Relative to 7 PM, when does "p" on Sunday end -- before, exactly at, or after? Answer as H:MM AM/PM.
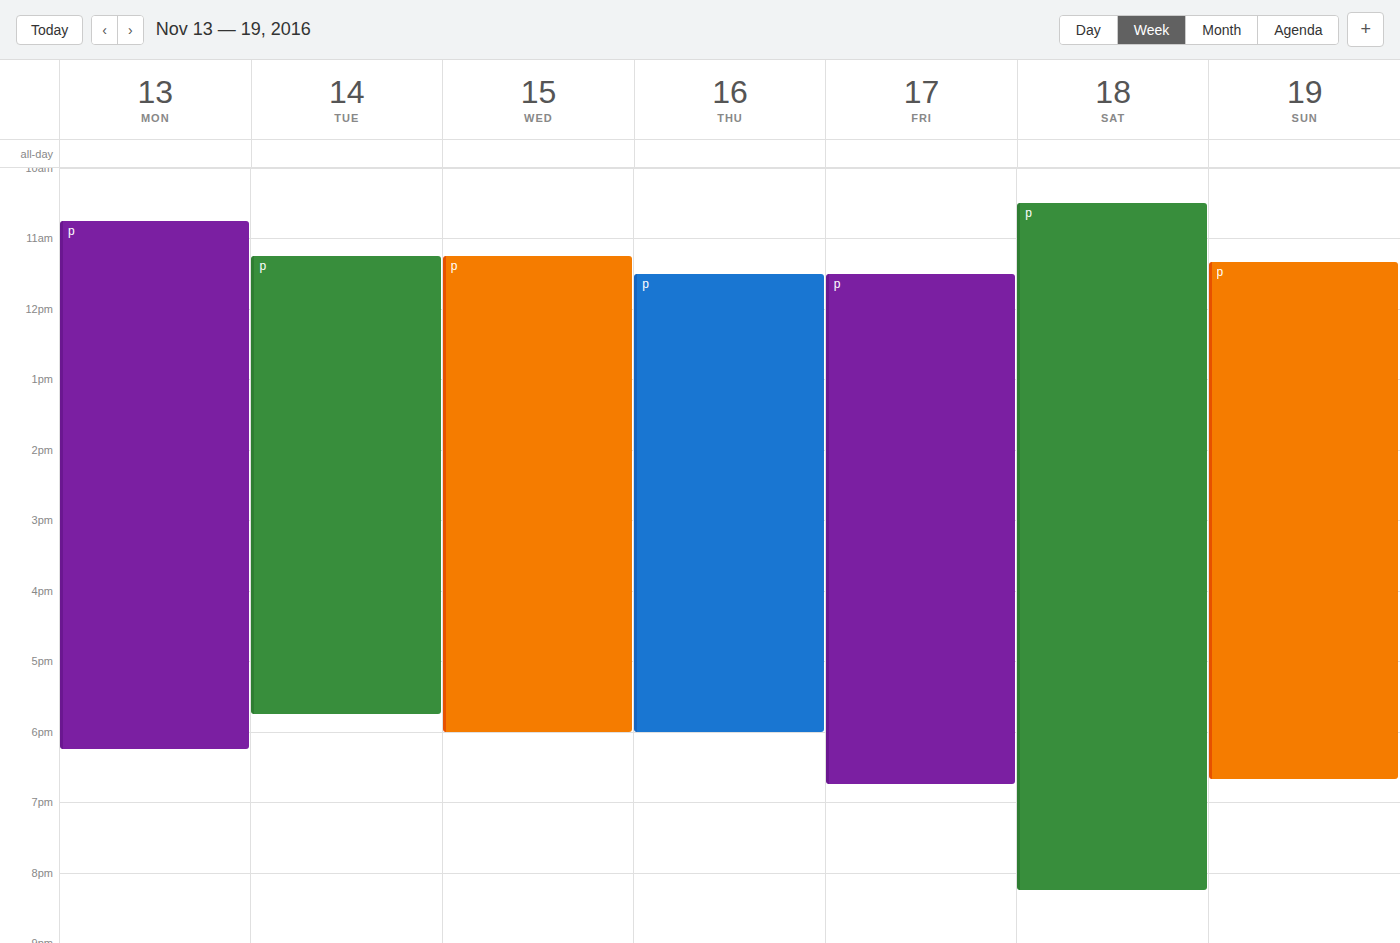
6:40 PM -- before 7 PM, 20 minutes above the 7 PM line.